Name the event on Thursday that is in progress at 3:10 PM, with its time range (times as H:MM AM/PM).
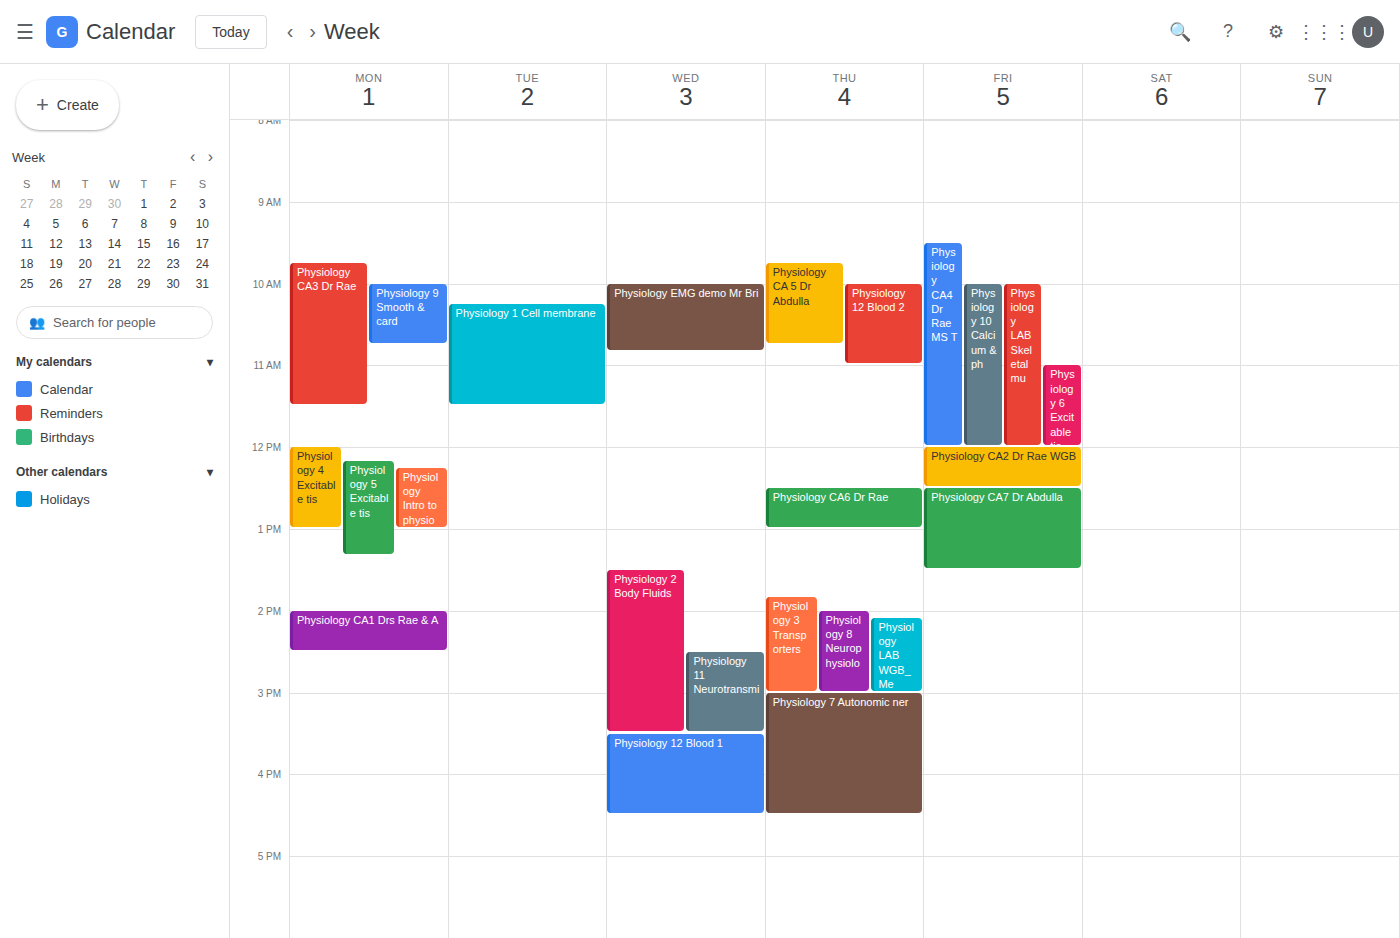
"Physiology 7 Autonomic ner", 3:00 PM to 4:30 PM